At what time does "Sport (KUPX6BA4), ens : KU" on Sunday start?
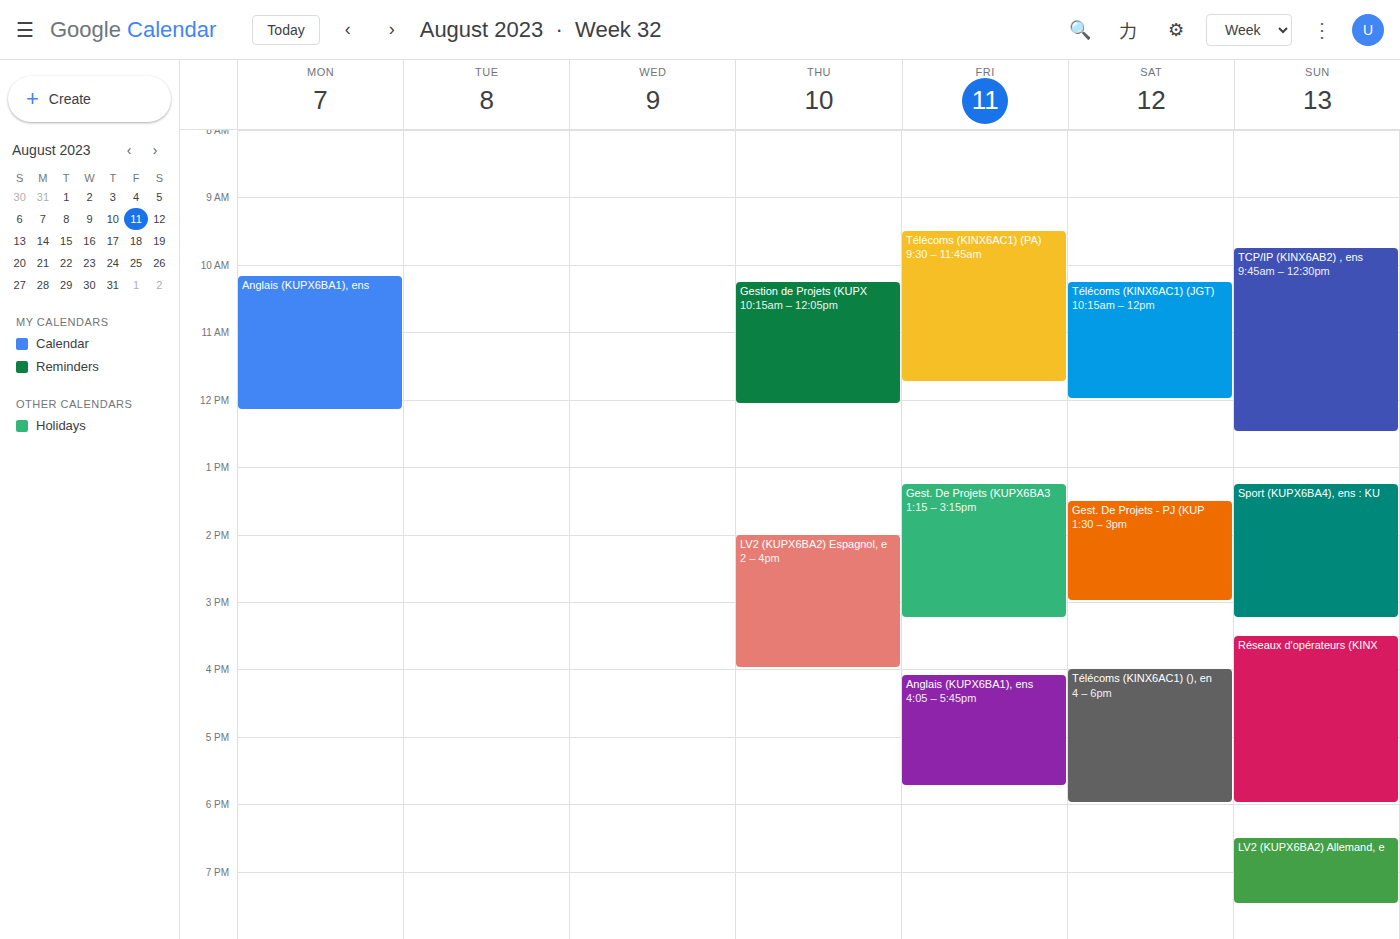
1:15 PM